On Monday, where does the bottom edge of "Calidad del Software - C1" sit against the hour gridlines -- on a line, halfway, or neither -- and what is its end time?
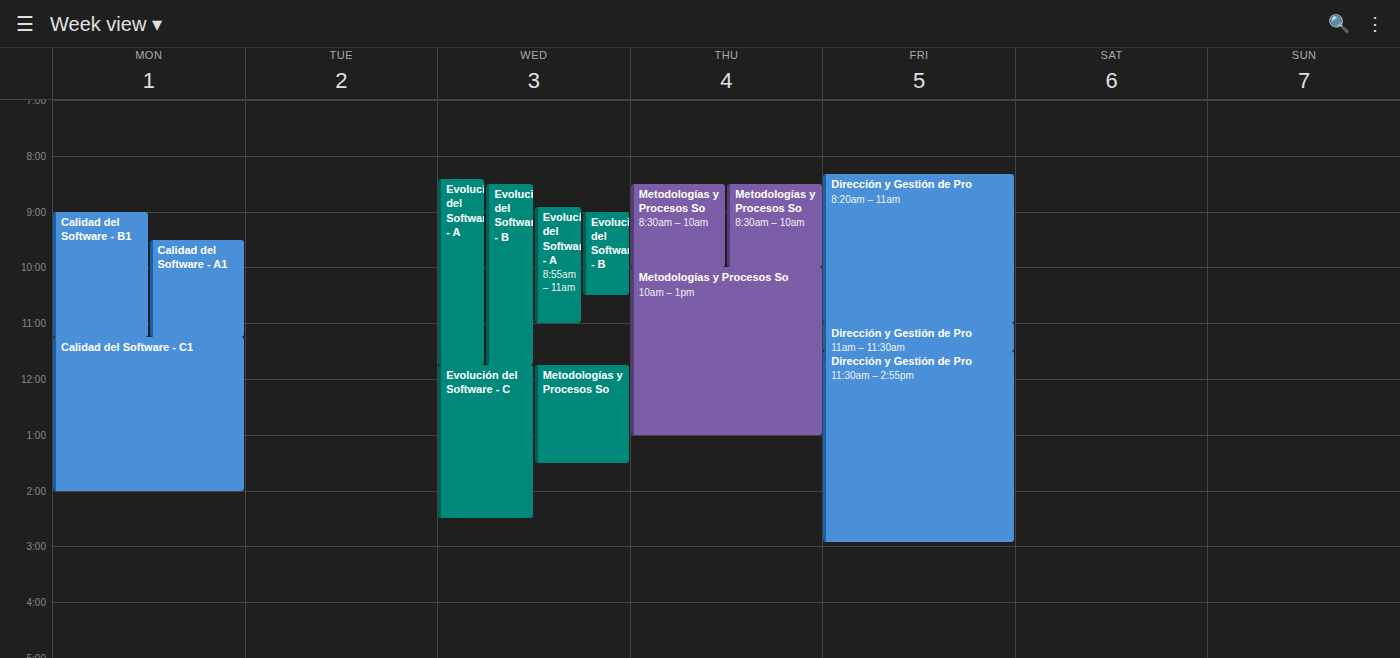
2:00 PM -- exactly on the 2 PM line.